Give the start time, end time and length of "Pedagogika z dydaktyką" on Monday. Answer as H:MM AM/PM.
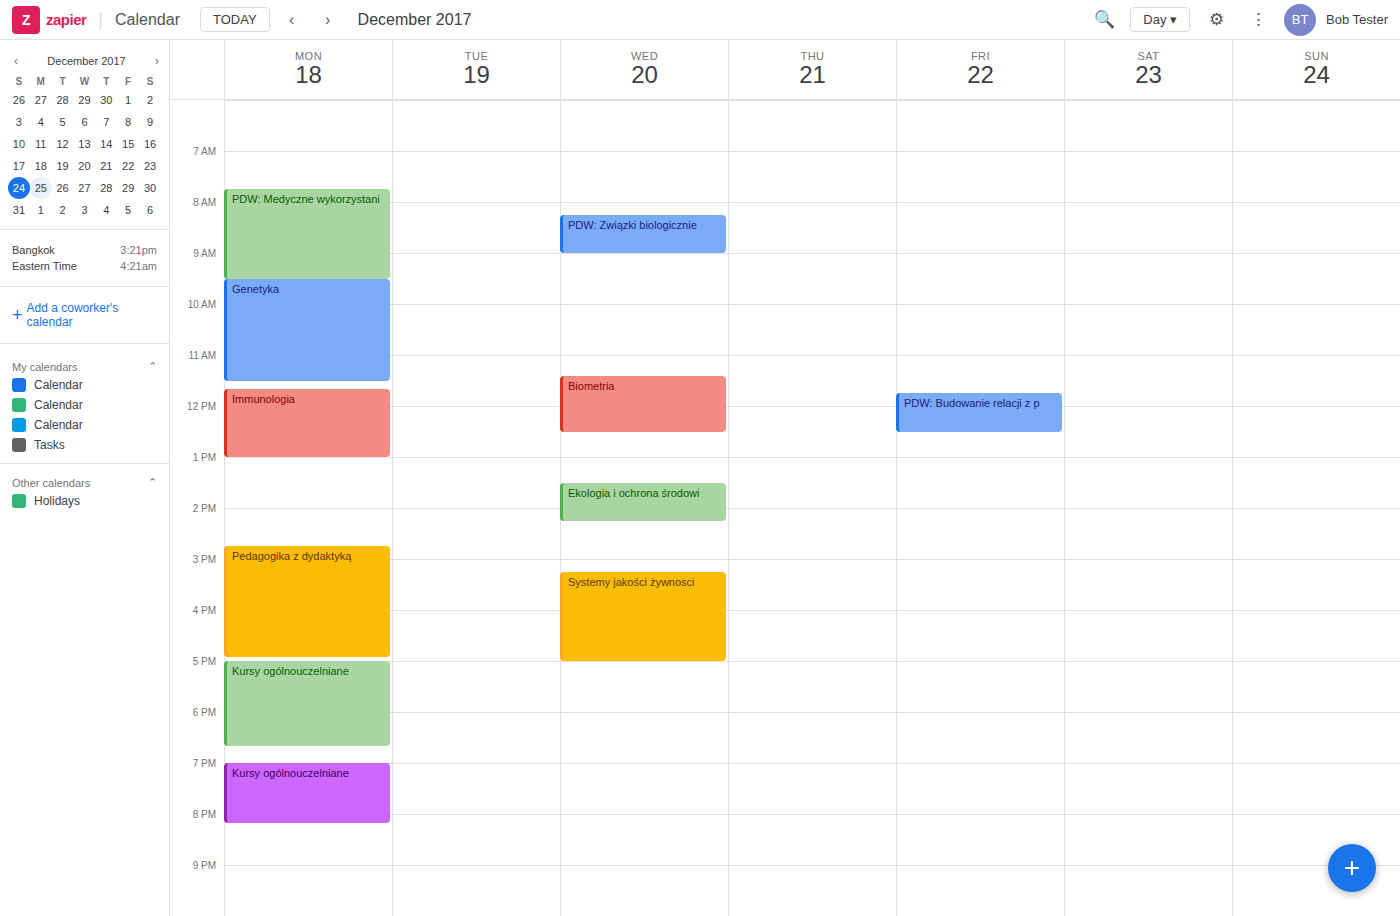
2:45 PM to 4:55 PM, 2 hours 10 minutes